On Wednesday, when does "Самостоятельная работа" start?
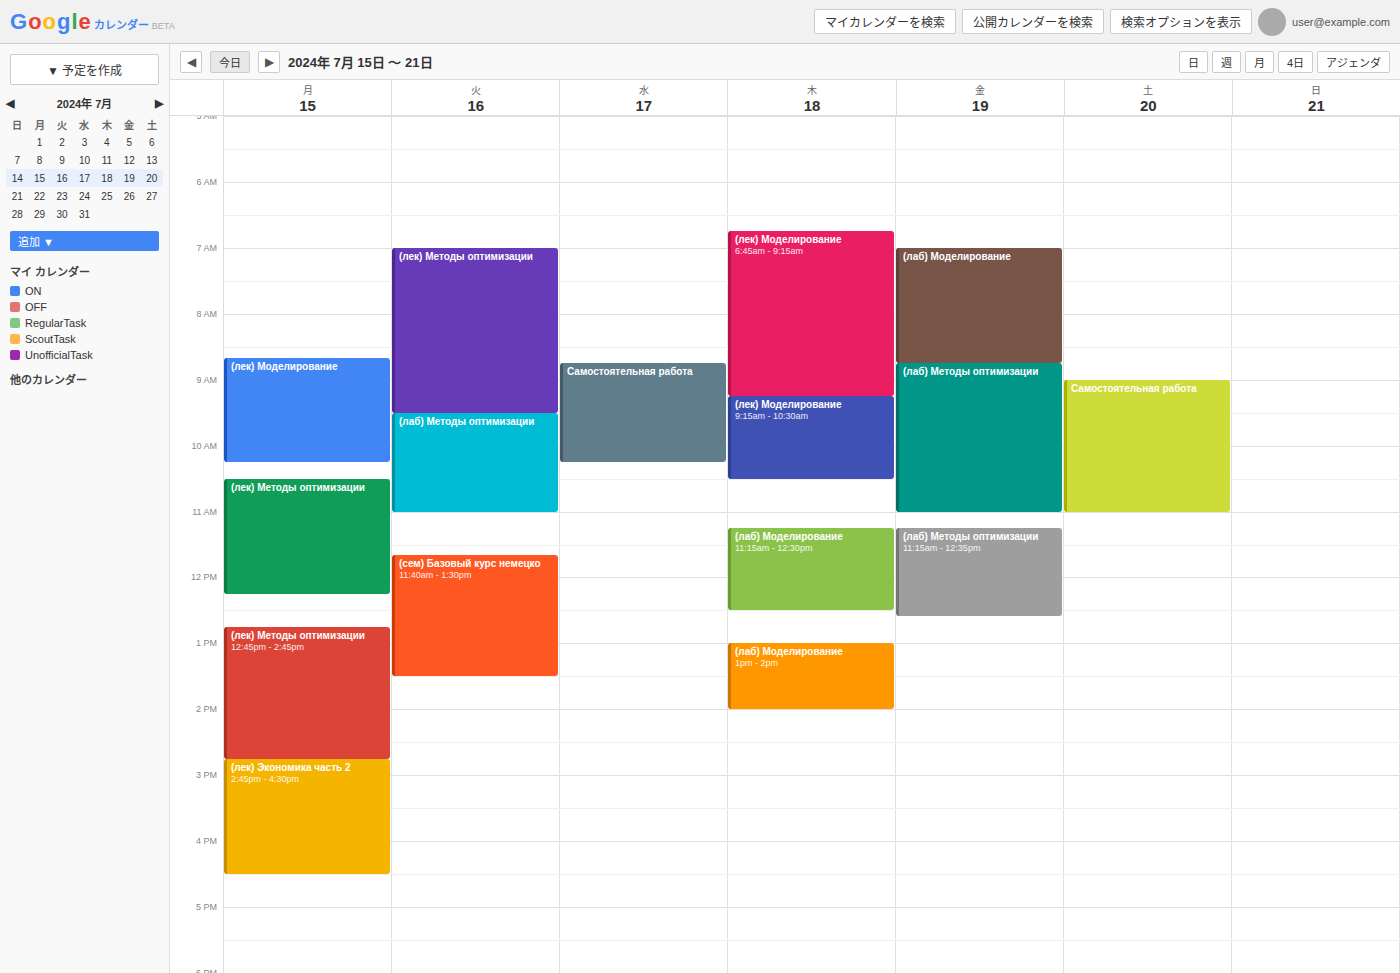
8:45 AM